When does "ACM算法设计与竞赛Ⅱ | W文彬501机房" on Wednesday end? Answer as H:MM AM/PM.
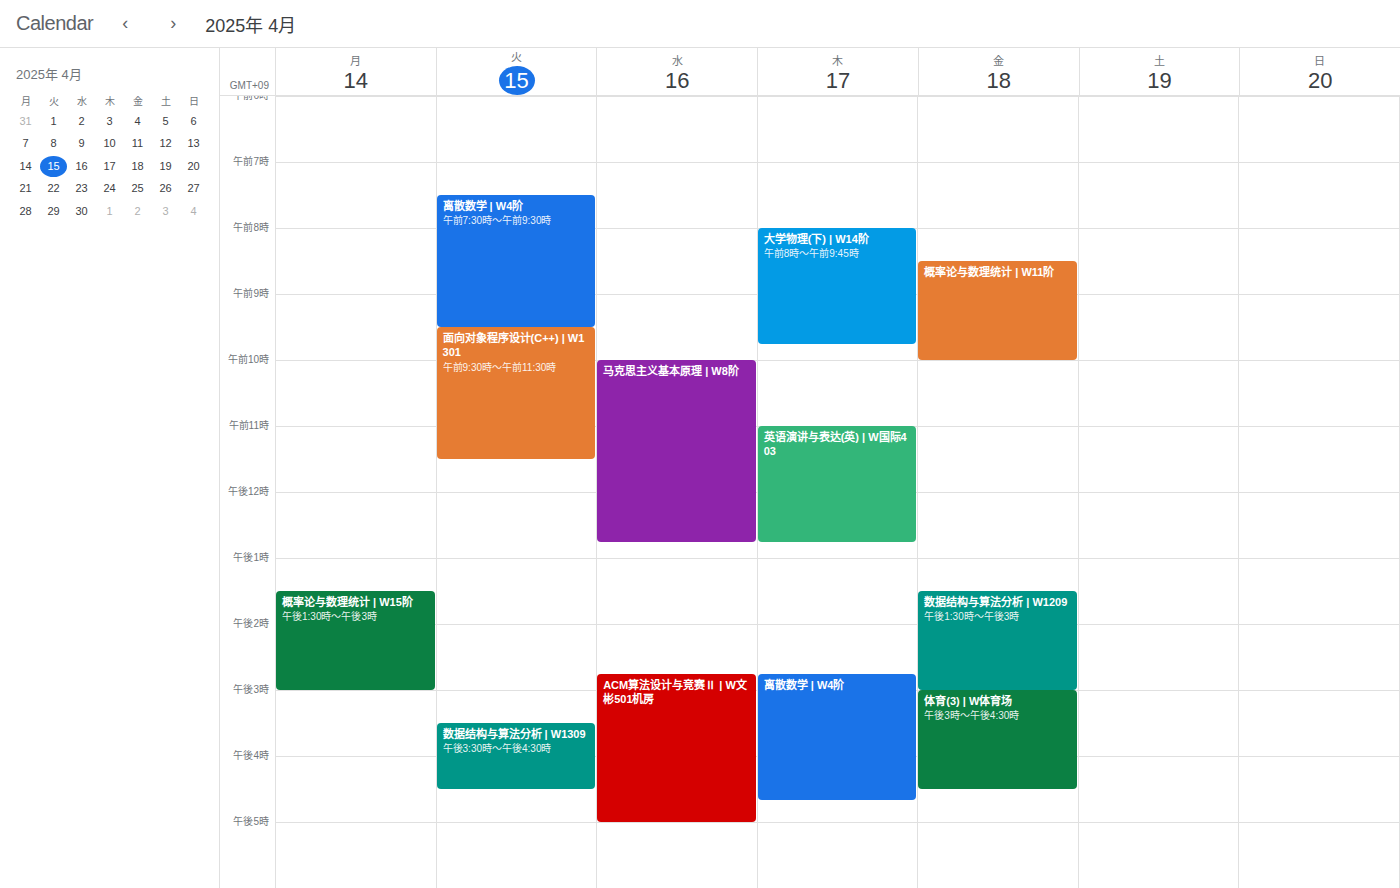
5:00 PM